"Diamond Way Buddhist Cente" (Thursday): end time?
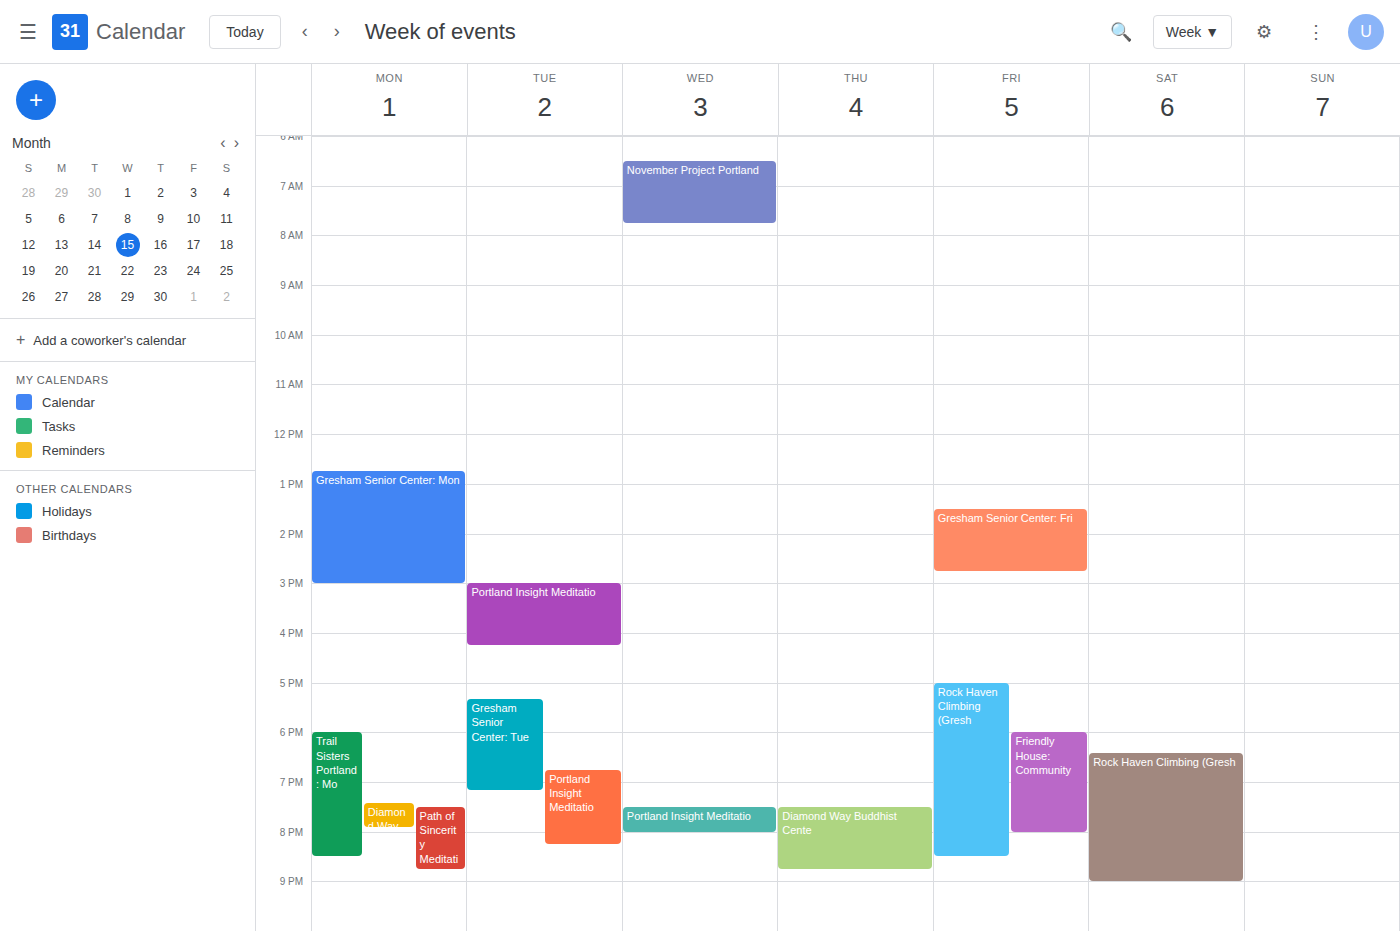
8:45 PM